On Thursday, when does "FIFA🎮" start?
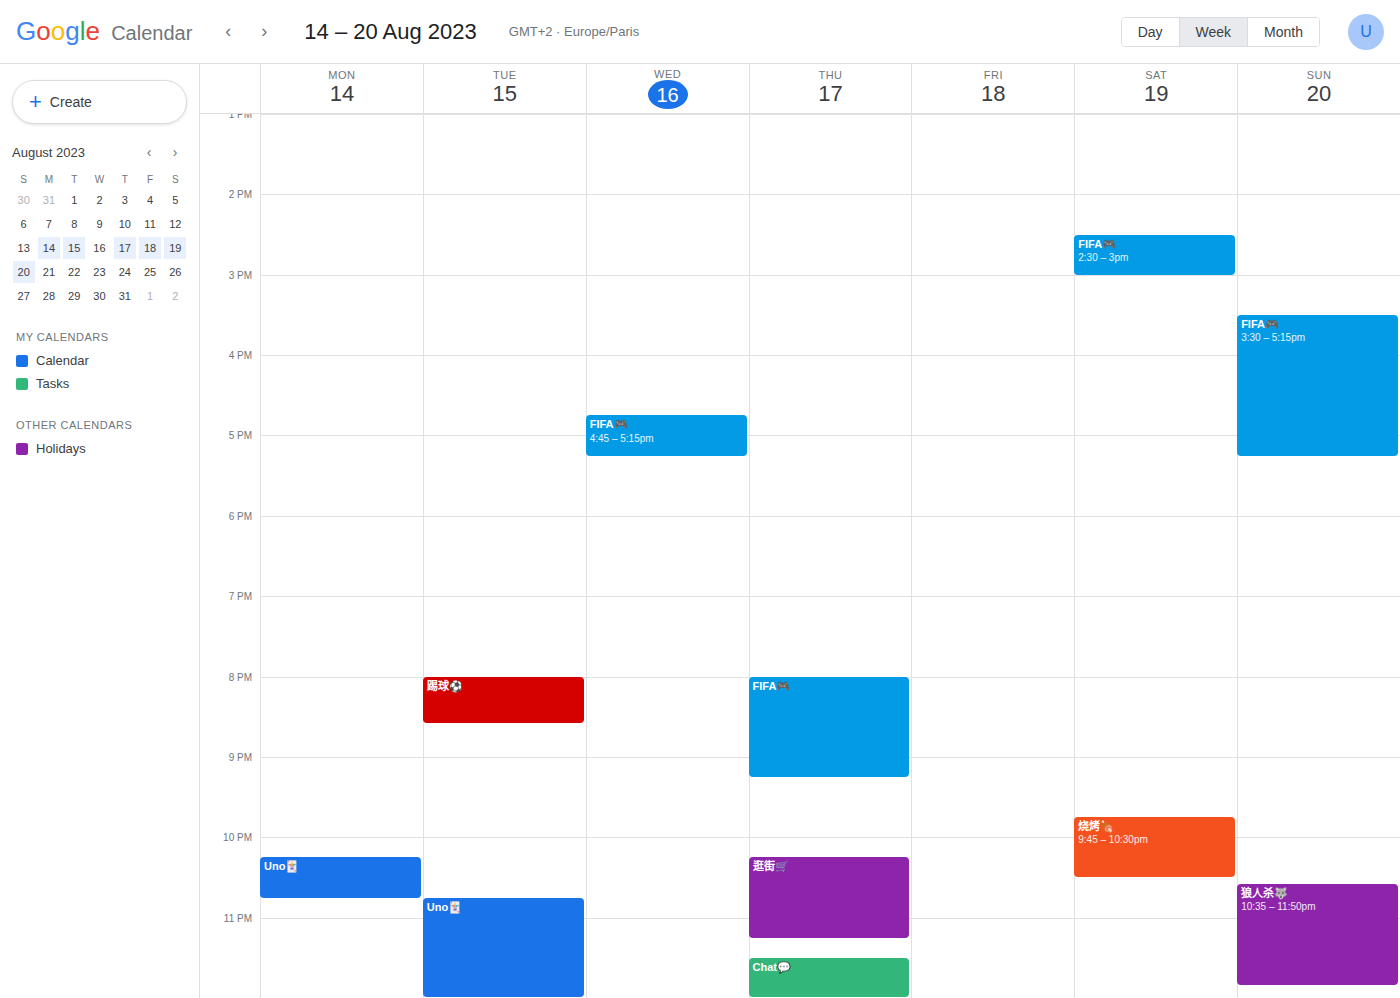
8:00 PM